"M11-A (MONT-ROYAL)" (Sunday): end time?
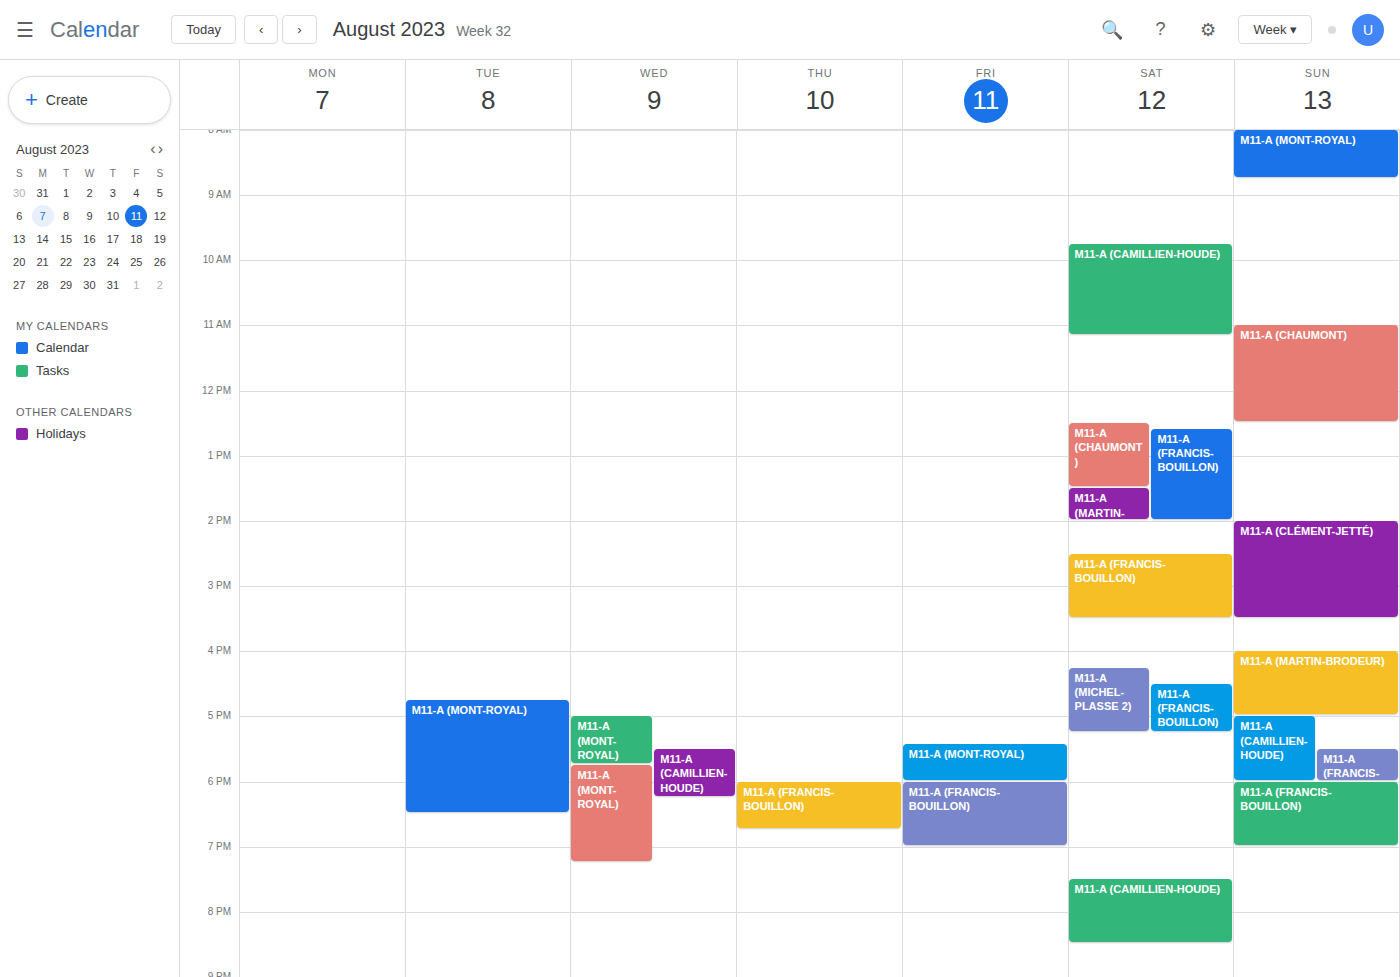
8:45 AM